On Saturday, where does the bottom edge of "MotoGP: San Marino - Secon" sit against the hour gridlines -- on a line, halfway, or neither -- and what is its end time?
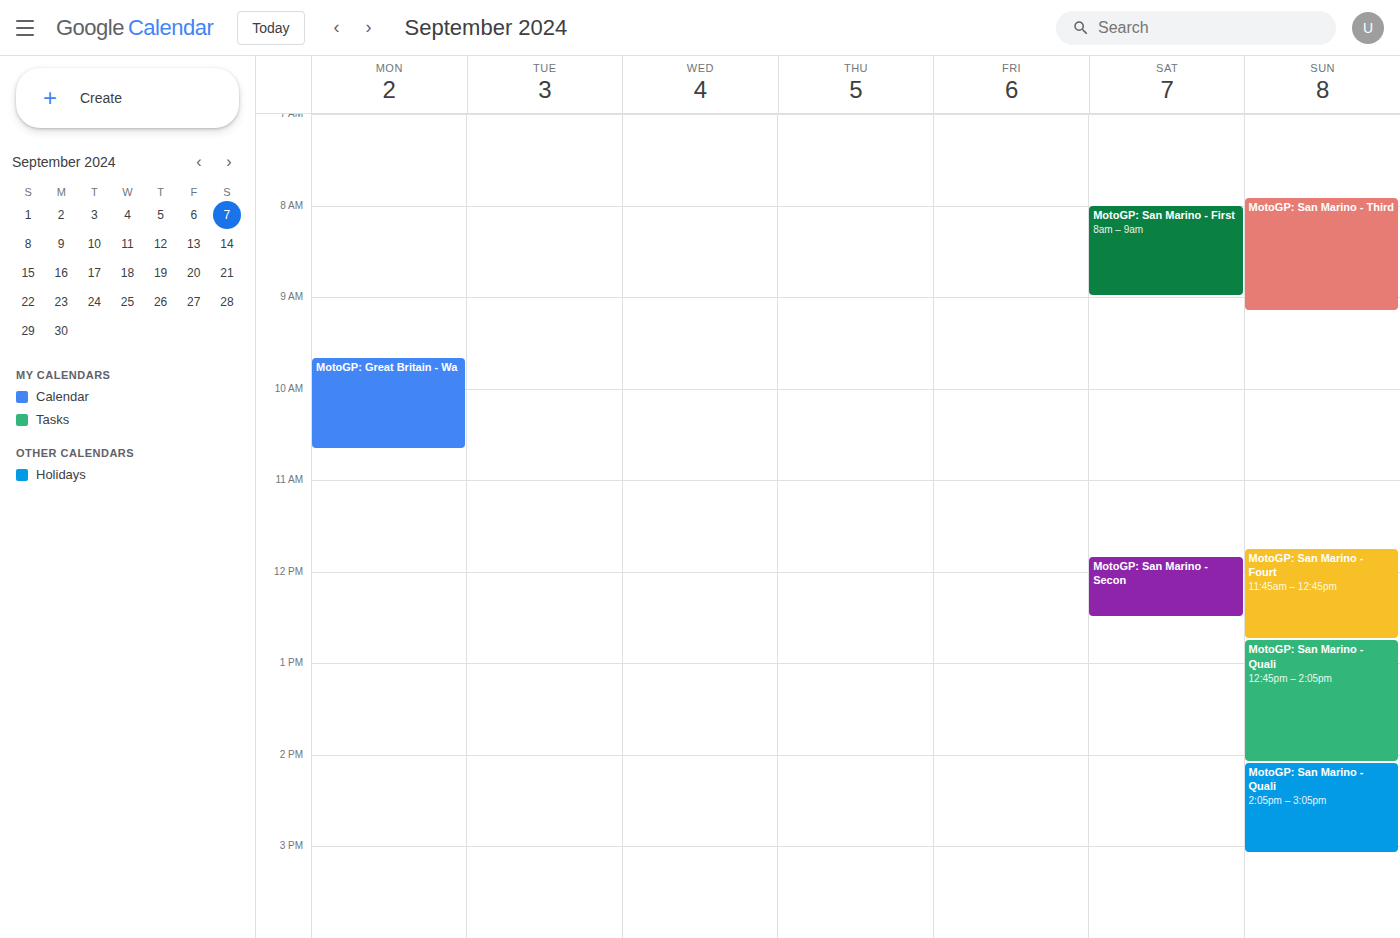
12:30 PM -- halfway between the 12 PM and 1 PM lines.